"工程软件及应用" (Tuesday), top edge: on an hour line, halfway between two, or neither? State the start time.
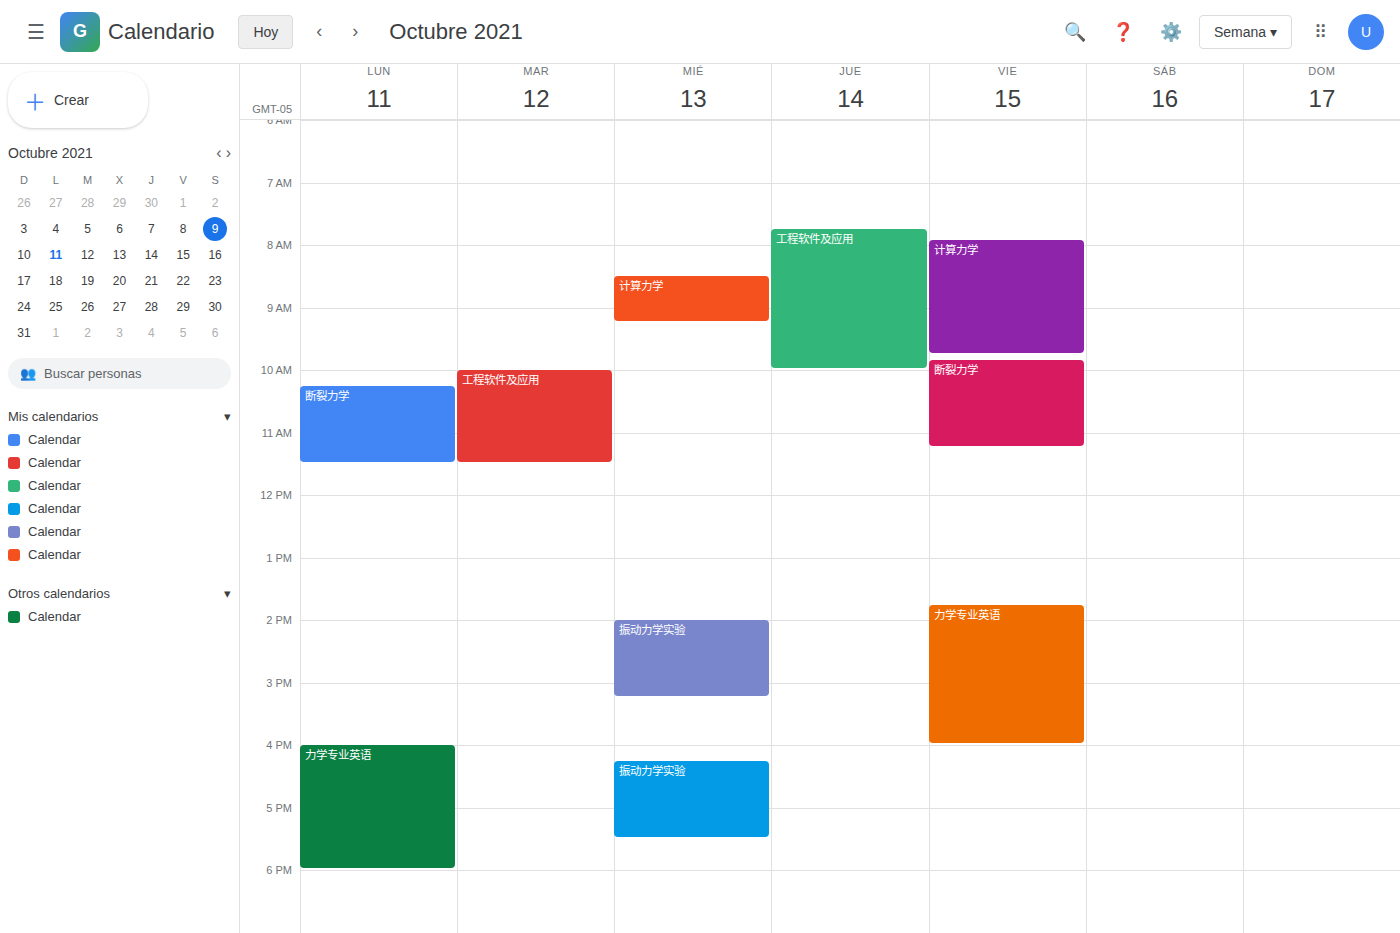
10:00 AM -- exactly on the 10 AM line.